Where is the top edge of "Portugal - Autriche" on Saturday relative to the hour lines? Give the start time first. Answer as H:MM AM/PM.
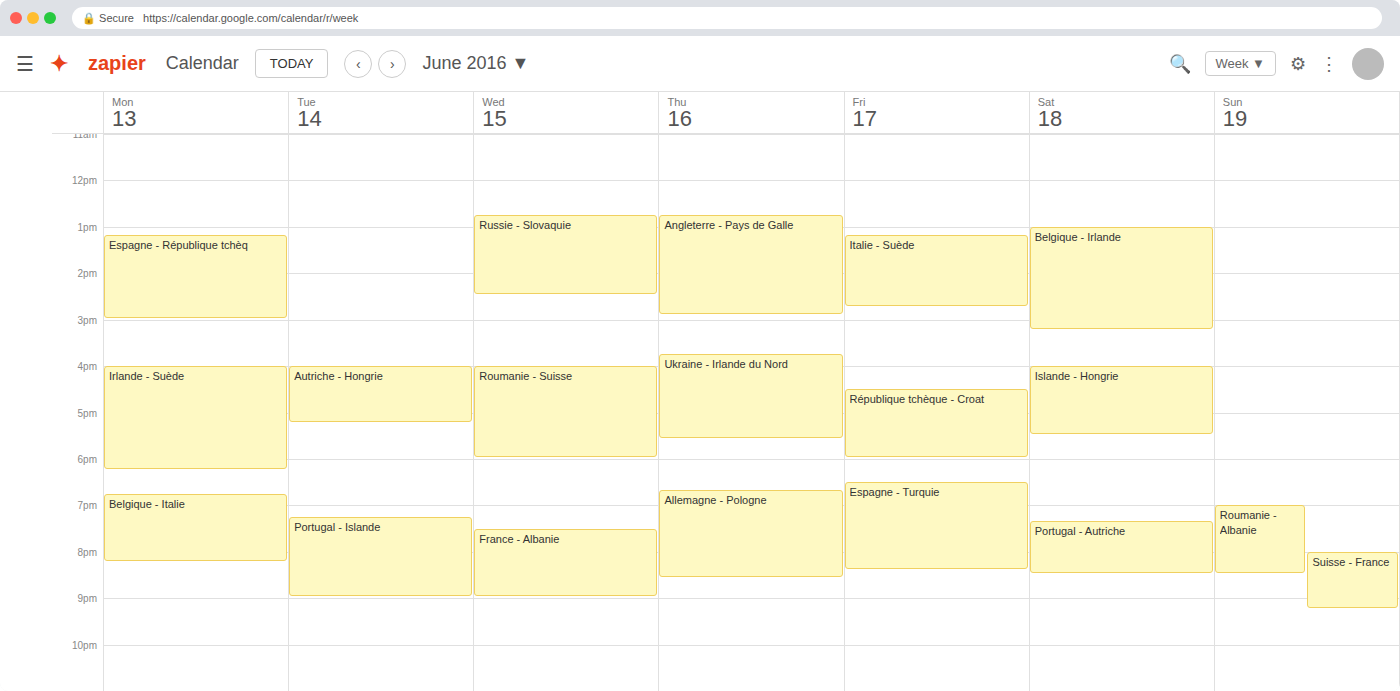
7:20 PM -- neither: 20 minutes below the 7 PM line and 40 minutes above the 8 PM line.